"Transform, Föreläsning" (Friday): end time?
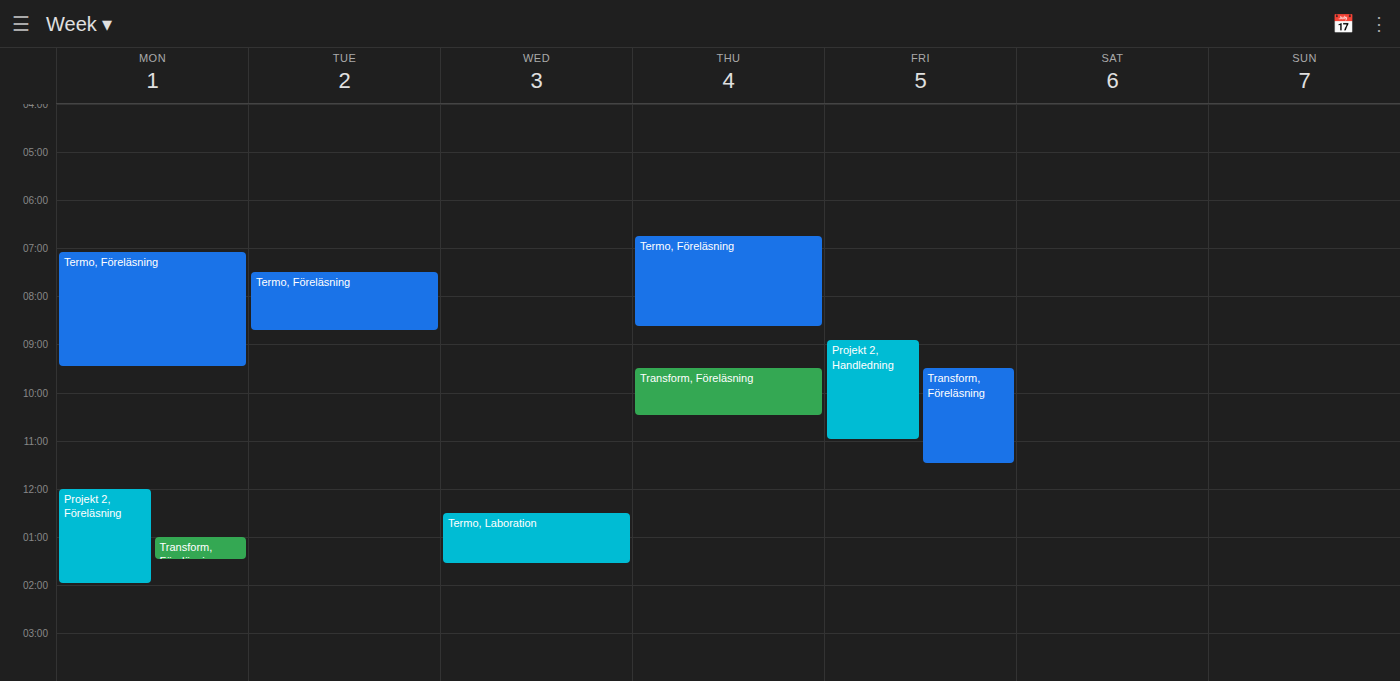
11:30 AM